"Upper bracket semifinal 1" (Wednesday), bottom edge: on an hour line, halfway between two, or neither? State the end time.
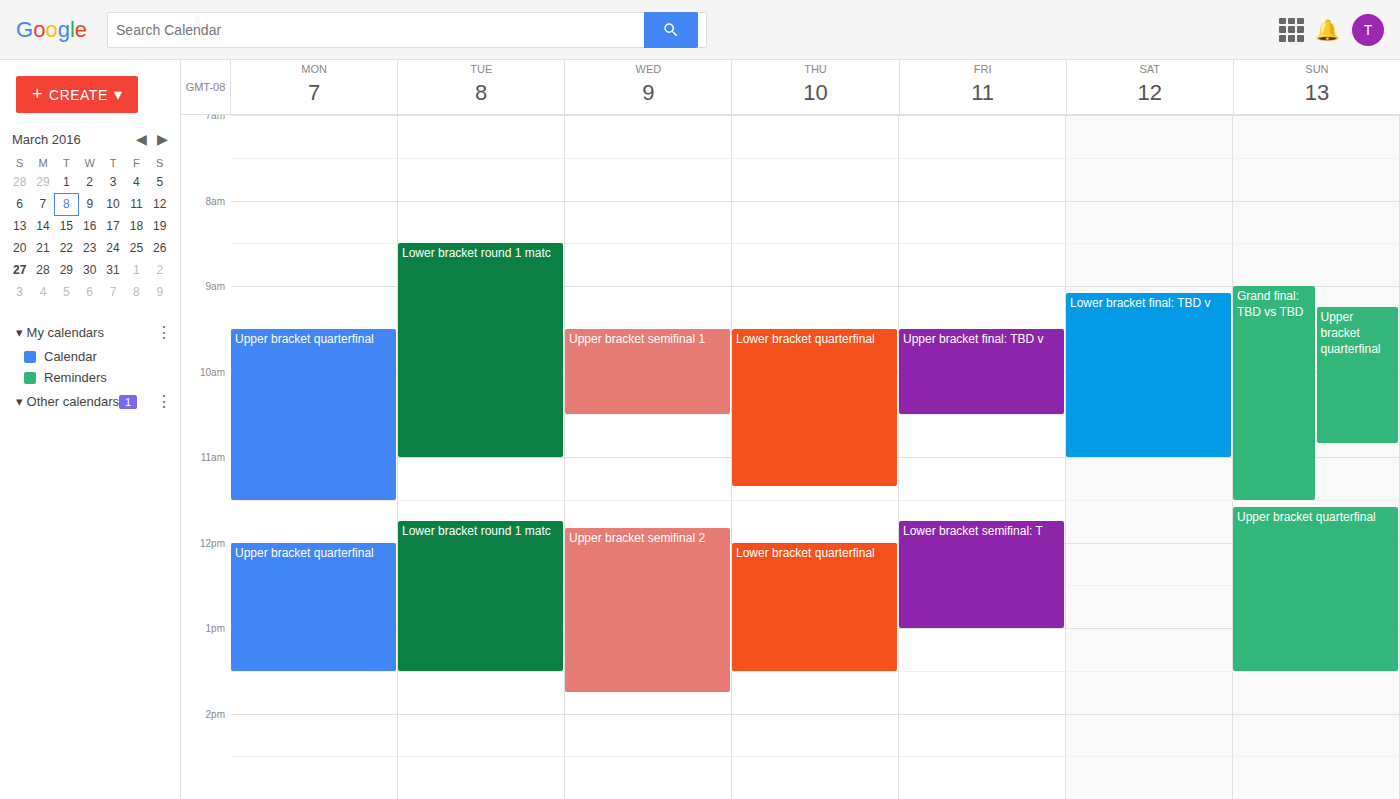
10:30 AM -- halfway between the 10 AM and 11 AM lines.